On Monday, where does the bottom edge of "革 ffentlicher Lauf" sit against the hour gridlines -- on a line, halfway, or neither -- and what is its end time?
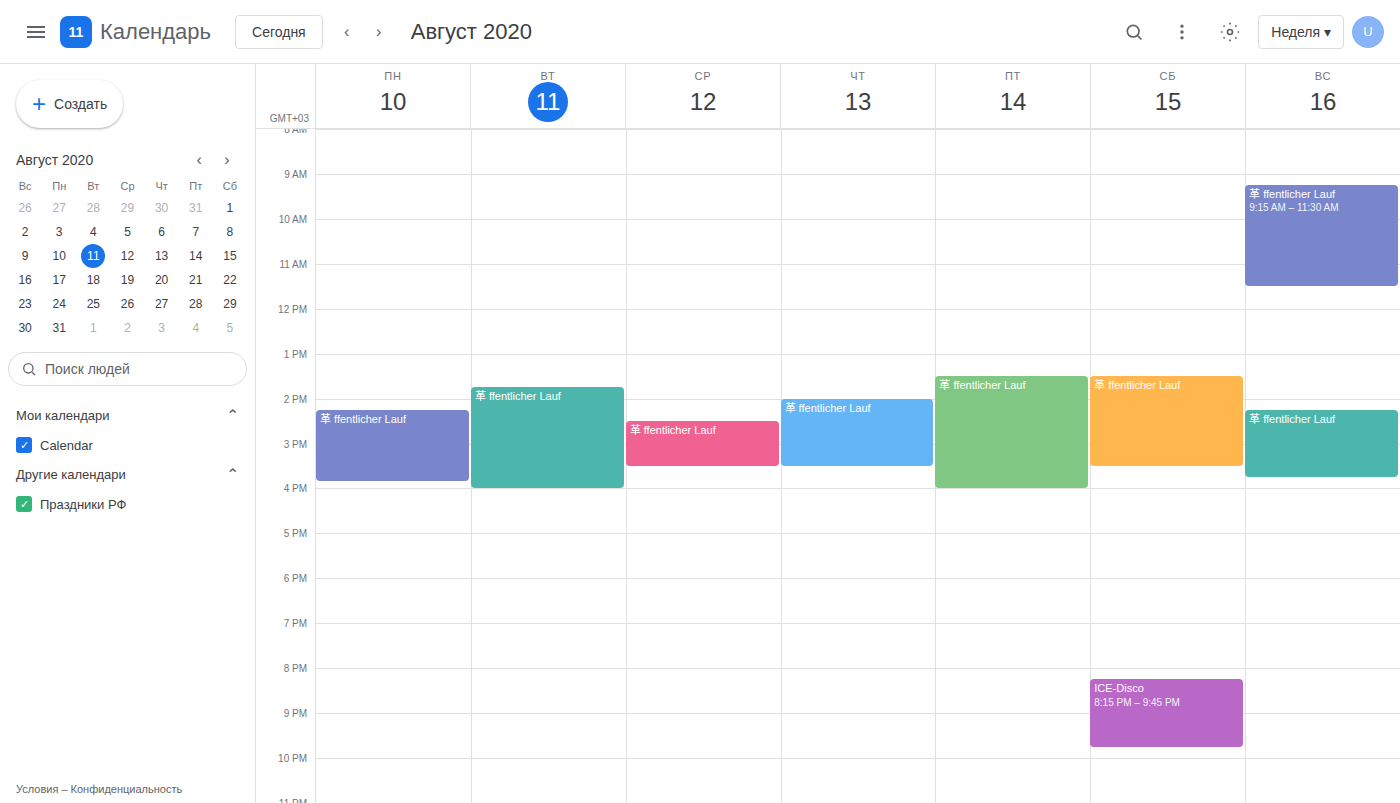
3:50 PM -- neither: 50 minutes below the 3 PM line and 10 minutes above the 4 PM line.